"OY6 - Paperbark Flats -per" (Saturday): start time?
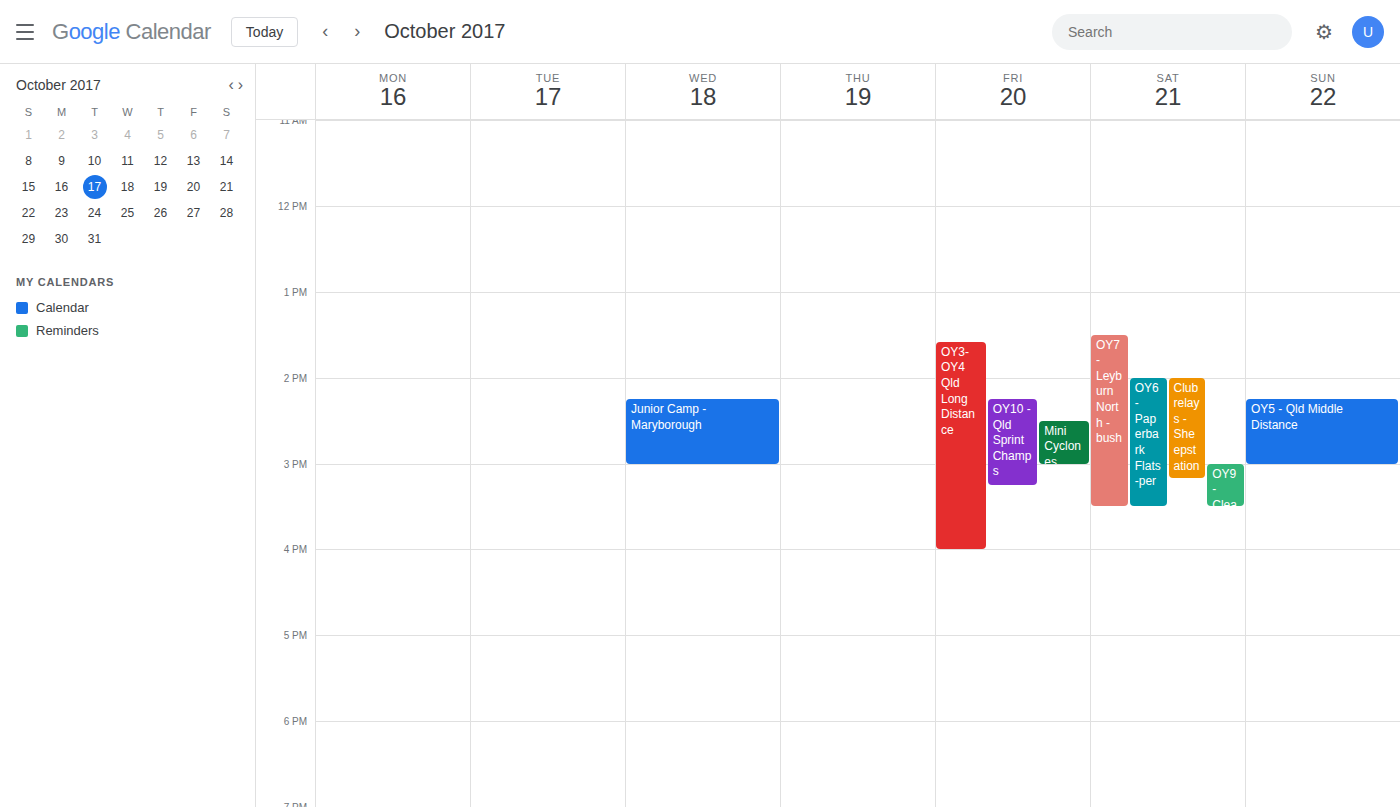
2:00 PM